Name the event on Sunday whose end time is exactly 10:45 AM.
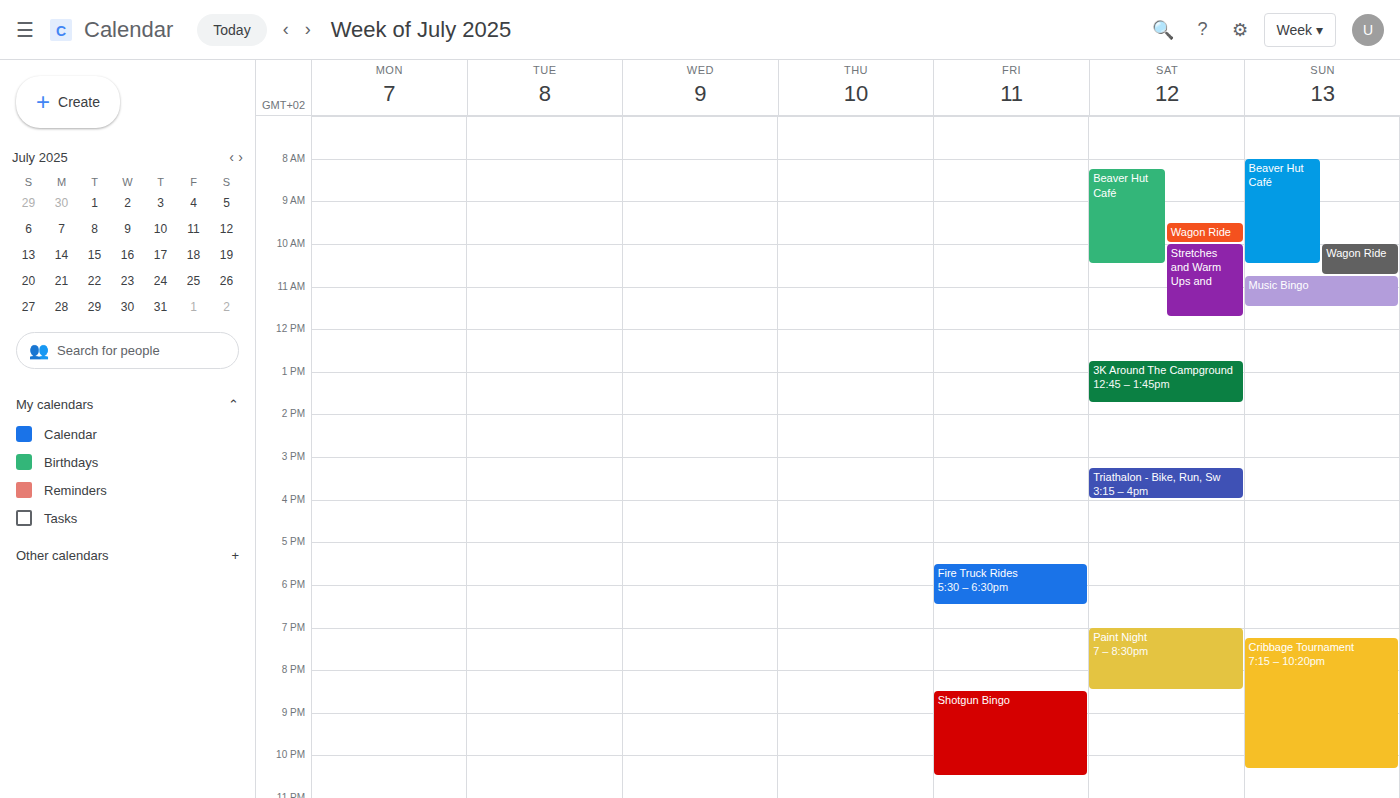
"Wagon Ride"